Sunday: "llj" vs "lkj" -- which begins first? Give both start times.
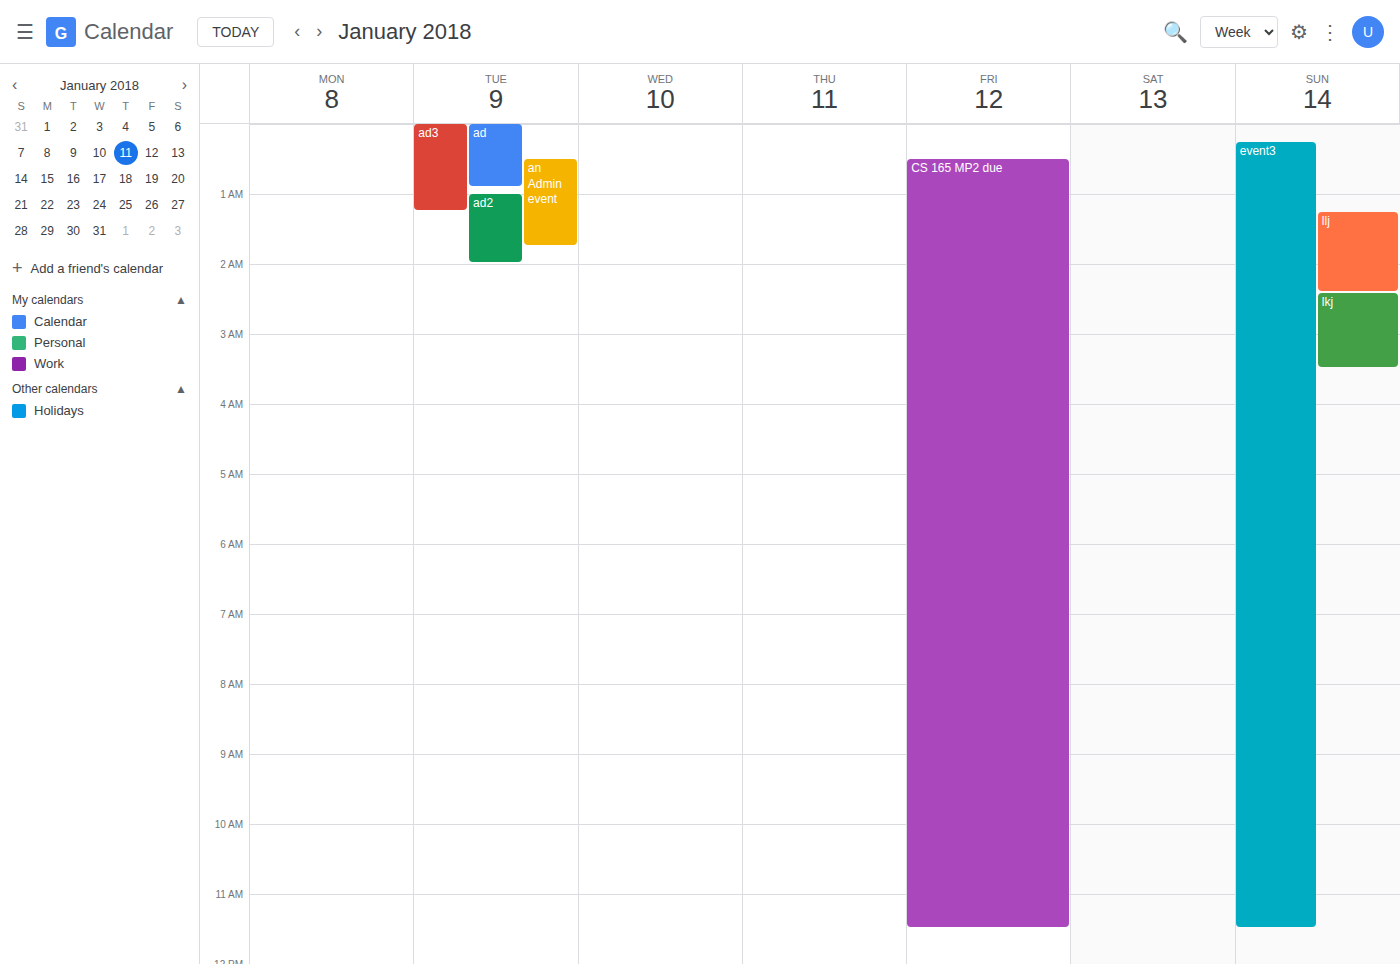
"llj" 1:15 AM; "lkj" 2:25 AM.